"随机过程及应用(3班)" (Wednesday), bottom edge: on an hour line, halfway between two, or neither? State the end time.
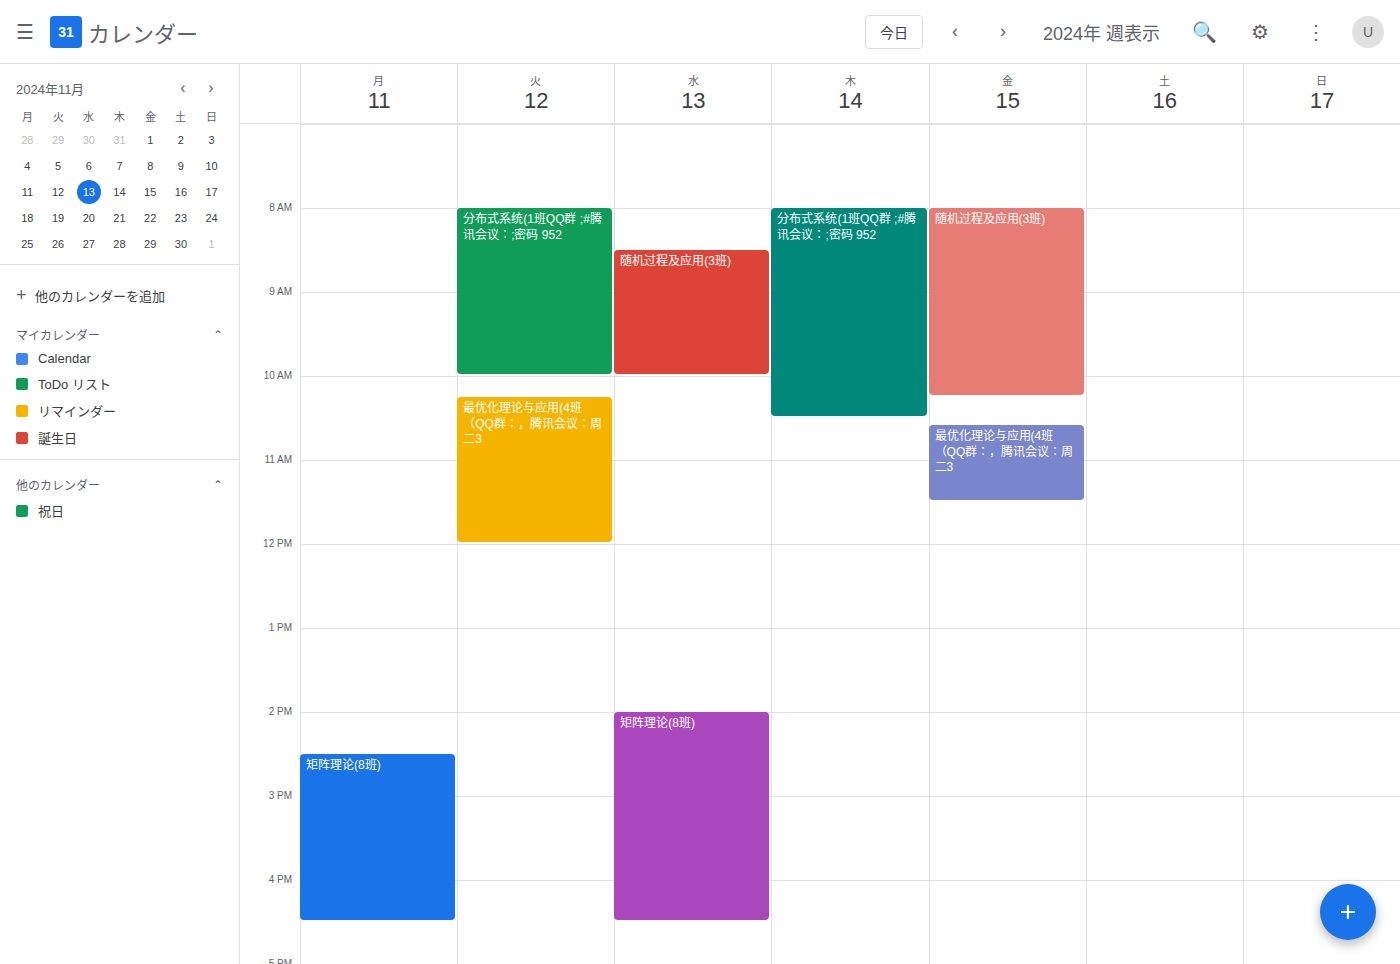
10:00 AM -- exactly on the 10 AM line.